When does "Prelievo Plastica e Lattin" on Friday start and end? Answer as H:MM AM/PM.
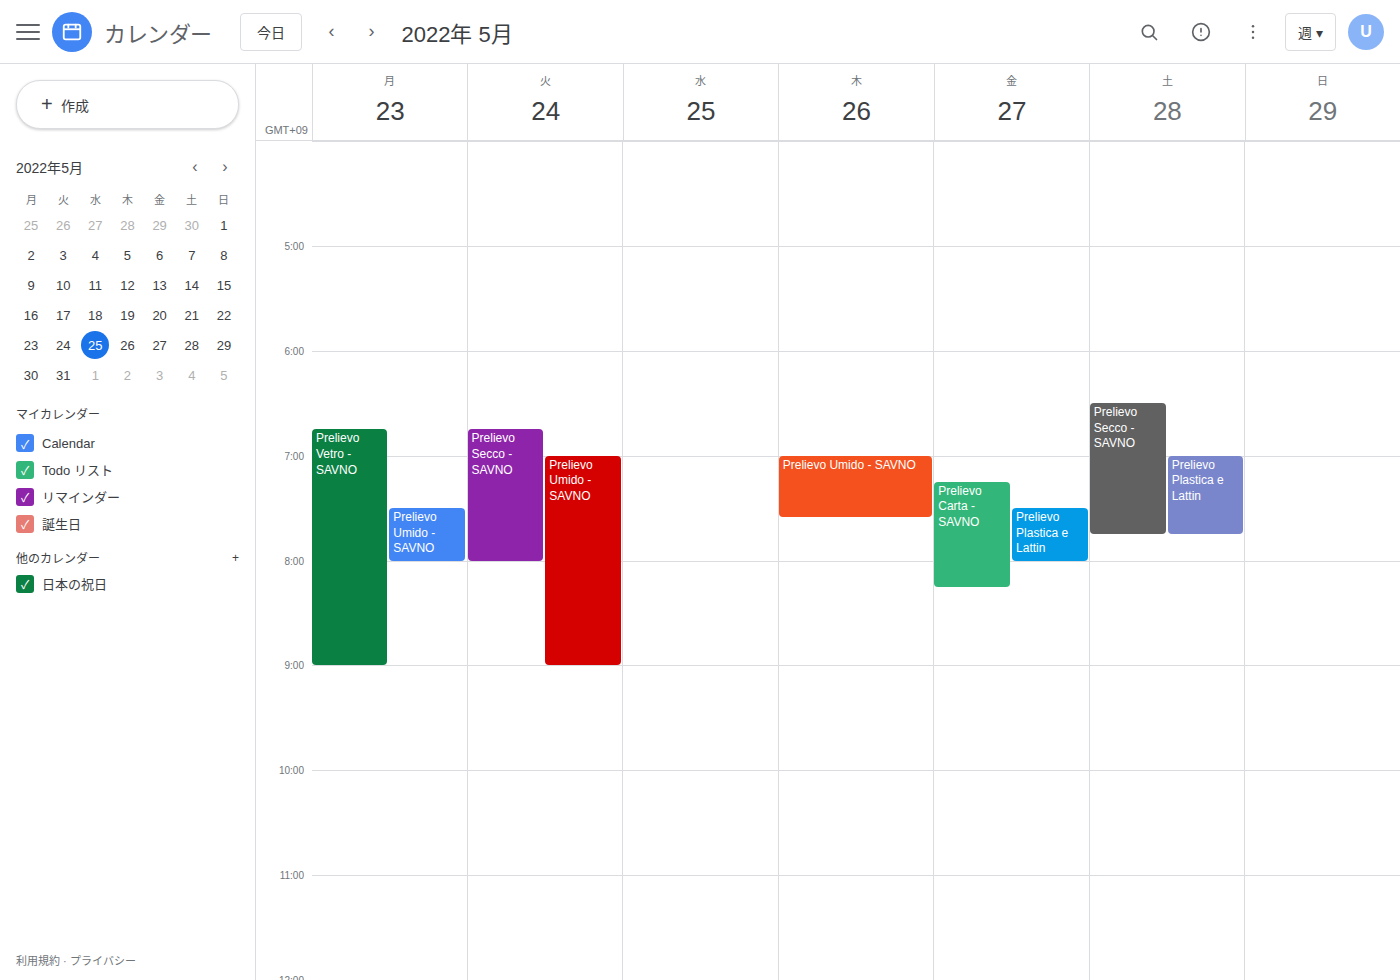
7:30 AM to 8:00 AM